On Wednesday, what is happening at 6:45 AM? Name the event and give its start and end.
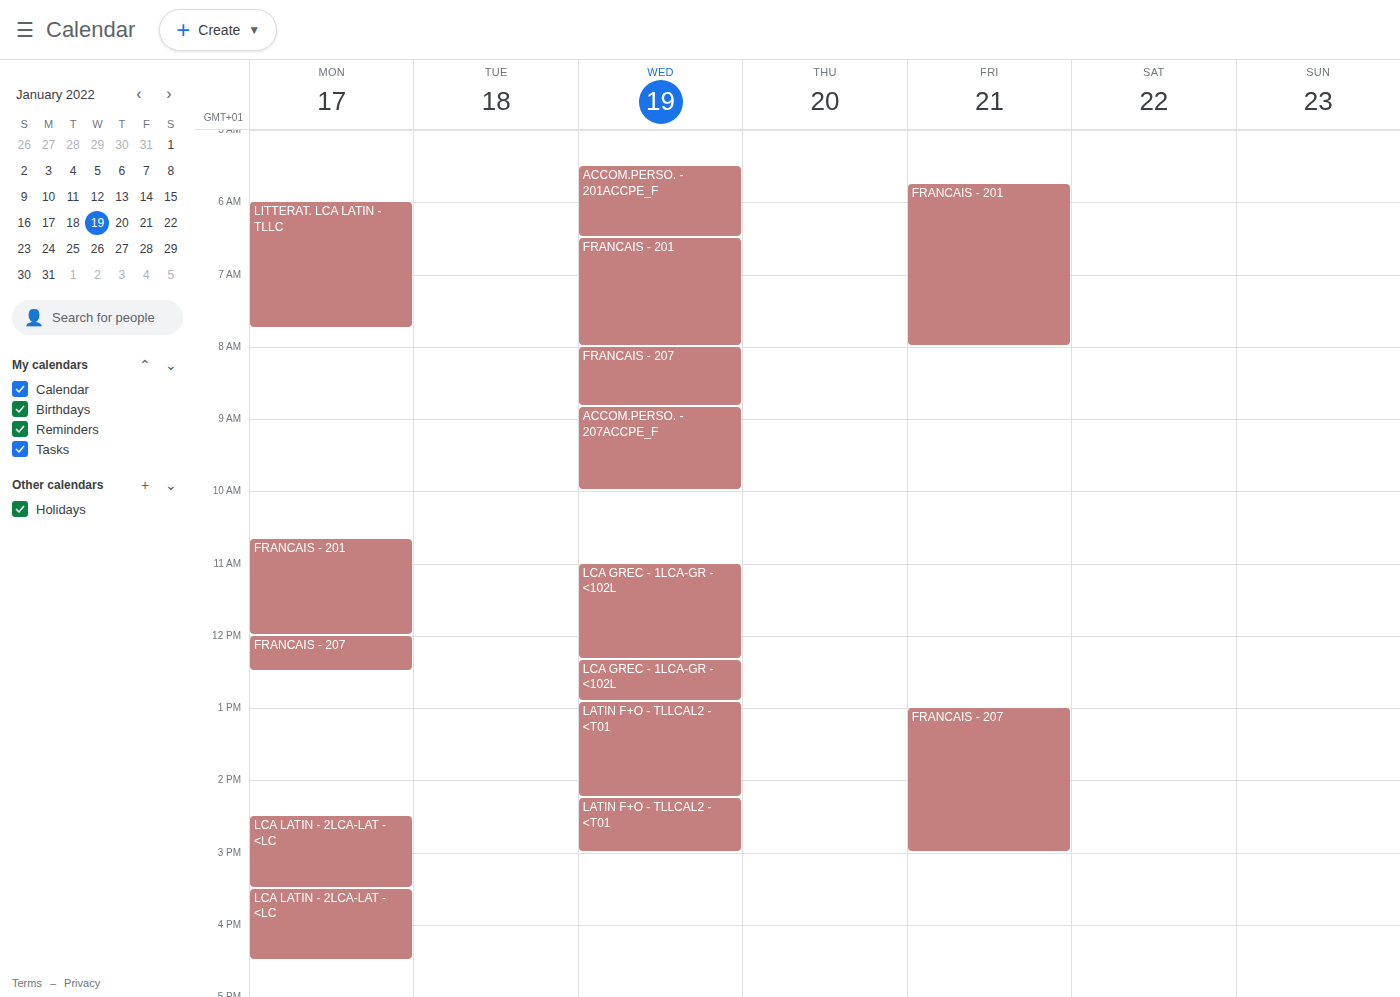
"FRANCAIS - 201", 6:30 AM to 8:00 AM